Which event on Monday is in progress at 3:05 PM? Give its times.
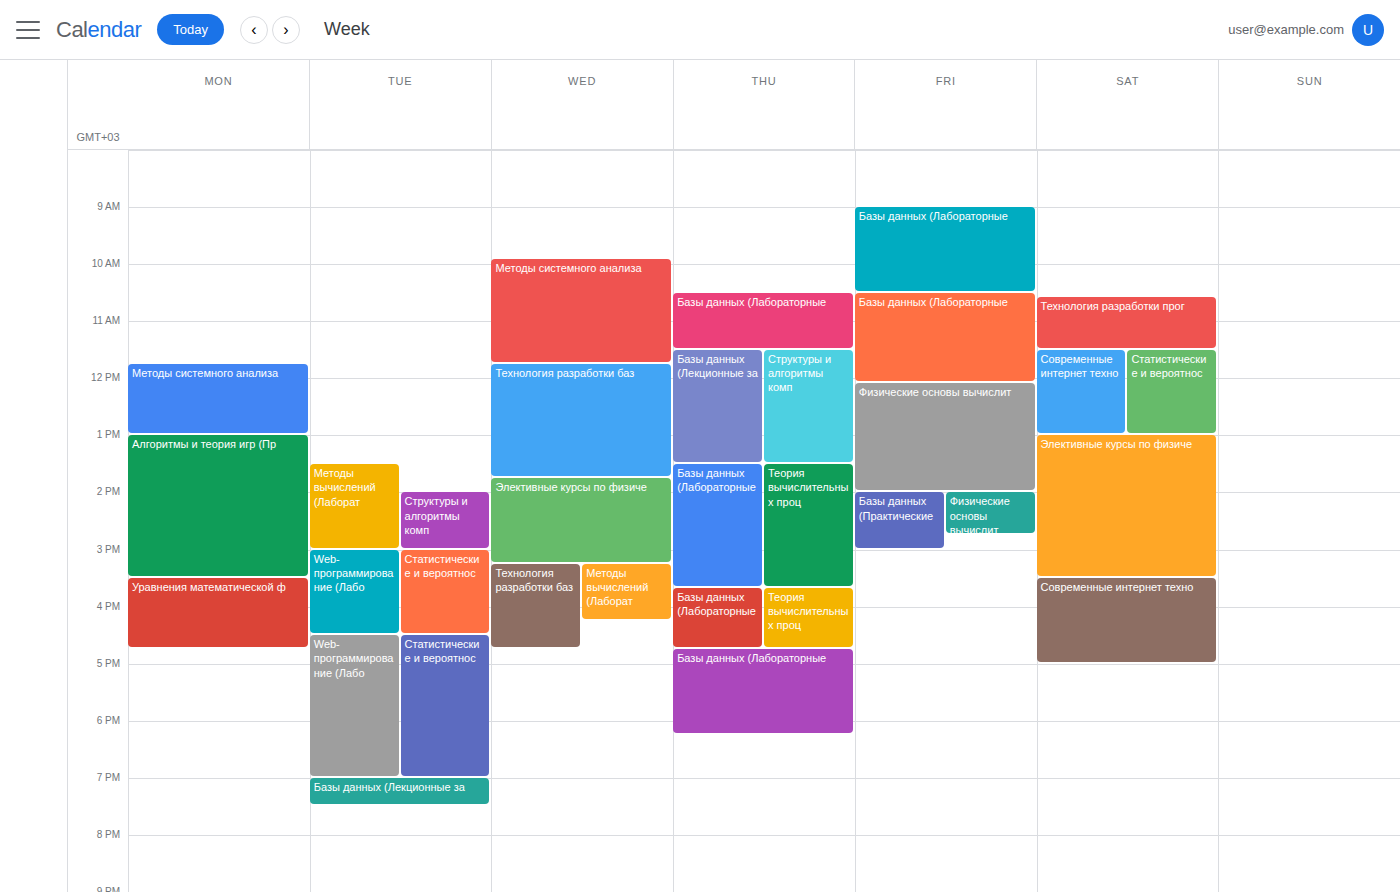
"Алгоритмы и теория игр (Пр", 1:00 PM to 3:30 PM